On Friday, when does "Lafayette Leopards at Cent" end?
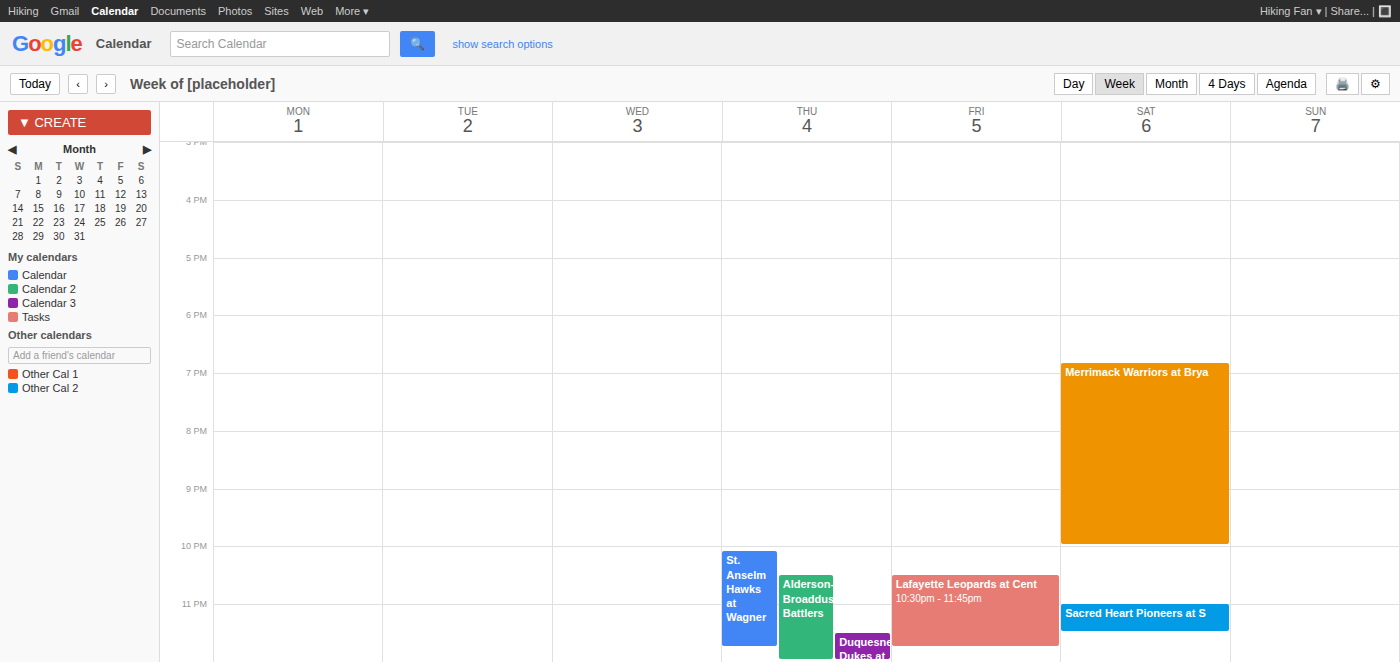
11:45 PM